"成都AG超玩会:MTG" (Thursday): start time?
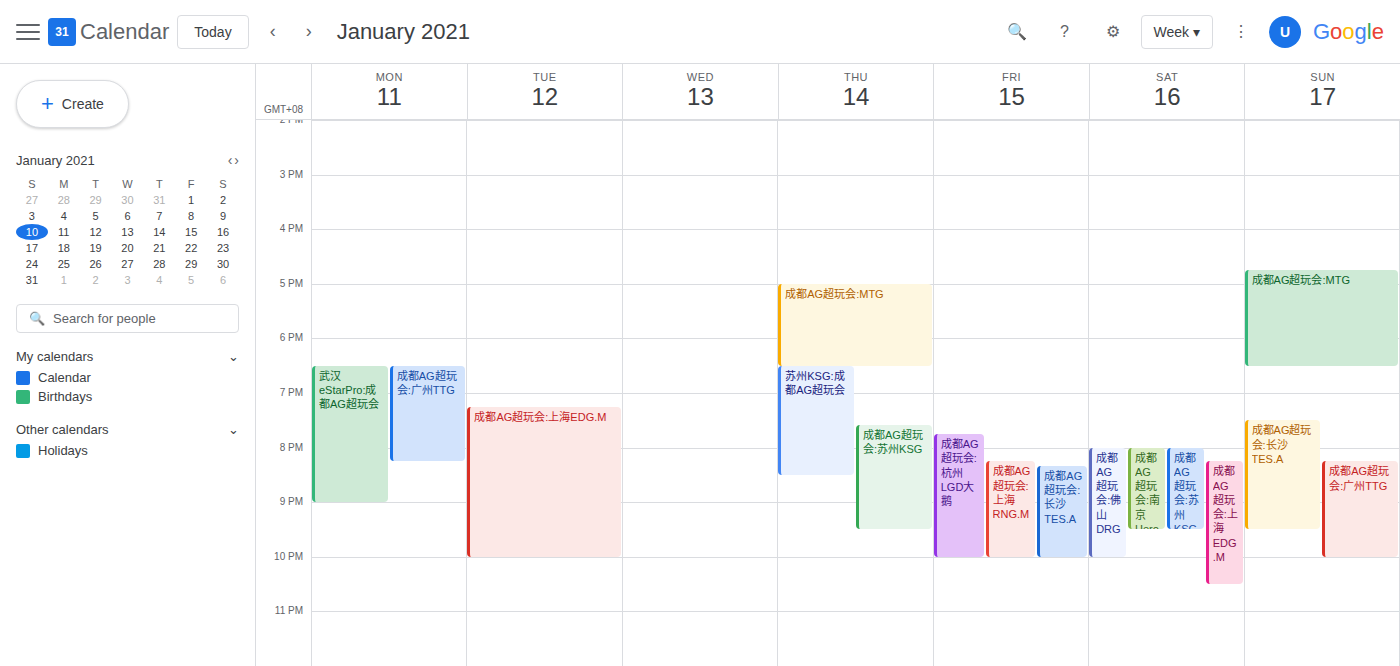
17:00